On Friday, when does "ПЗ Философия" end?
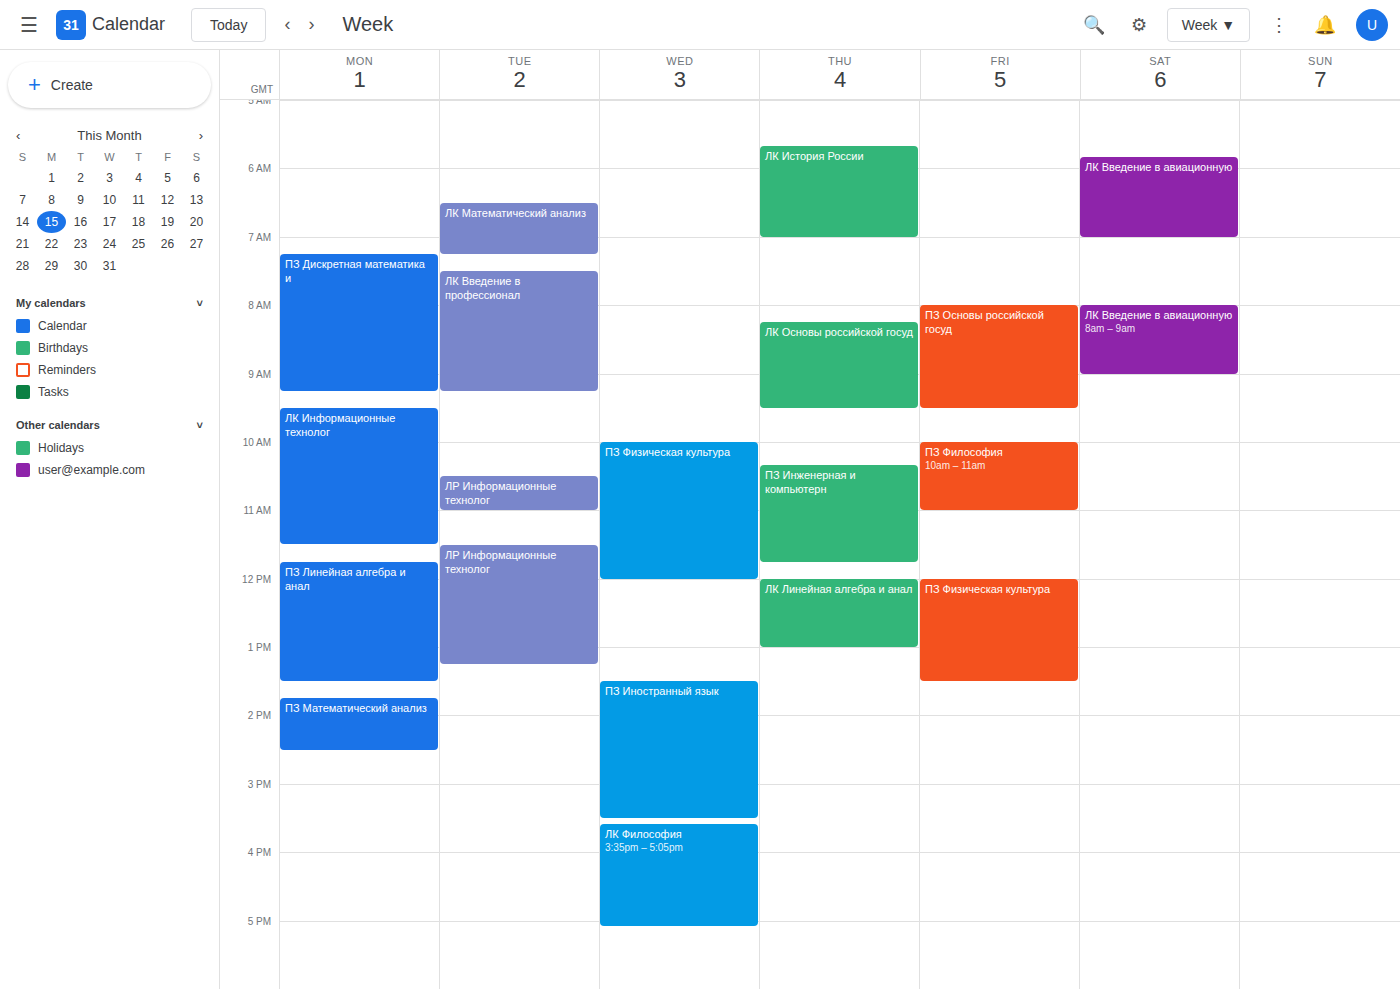
11:00 AM